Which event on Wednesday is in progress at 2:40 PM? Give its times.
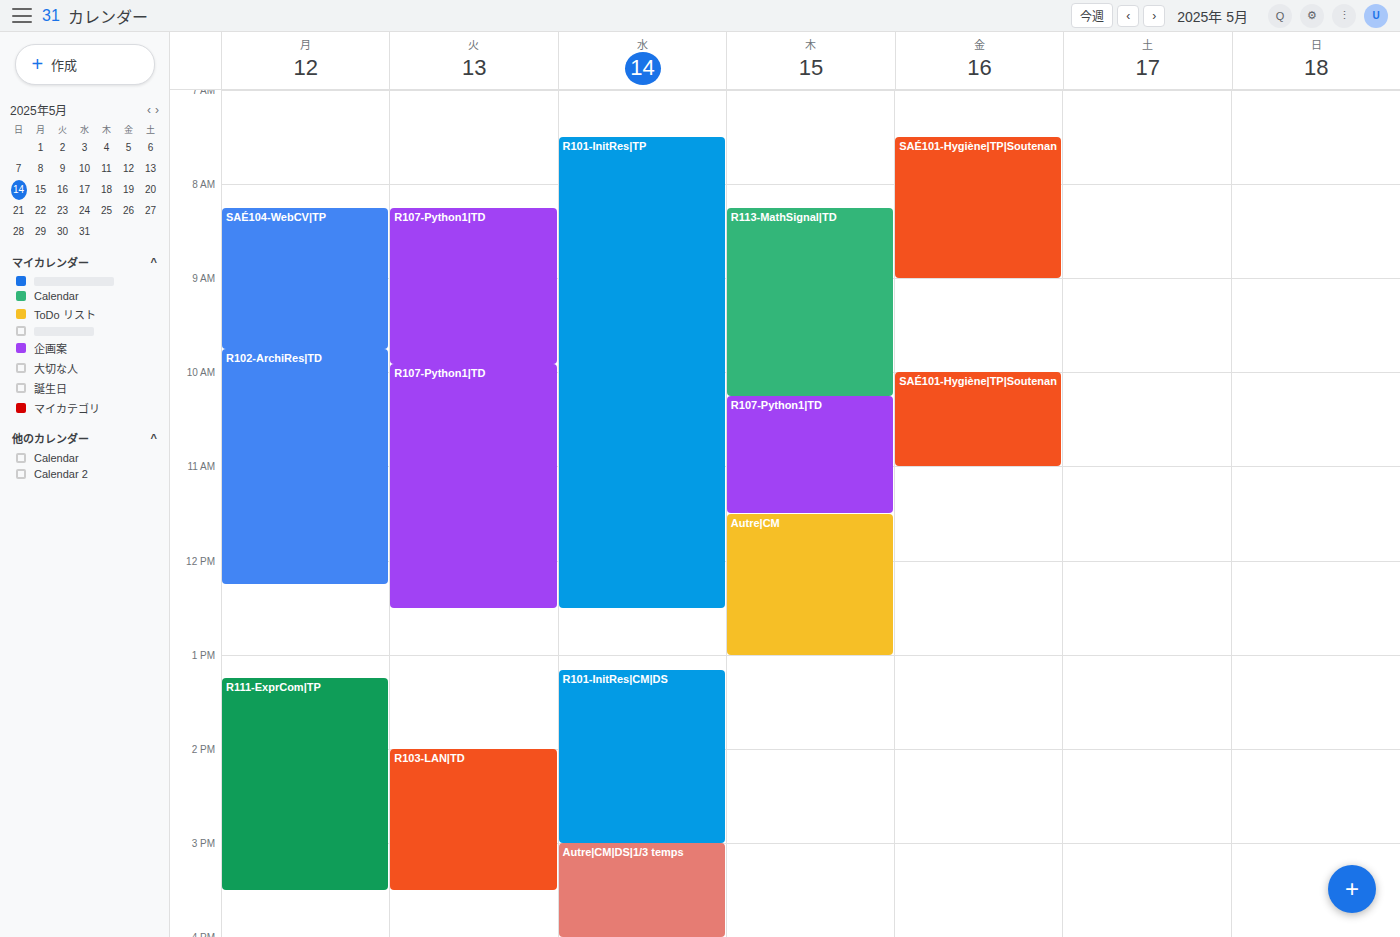
"R101-InitRes|CM|DS", 1:10 PM to 3:00 PM